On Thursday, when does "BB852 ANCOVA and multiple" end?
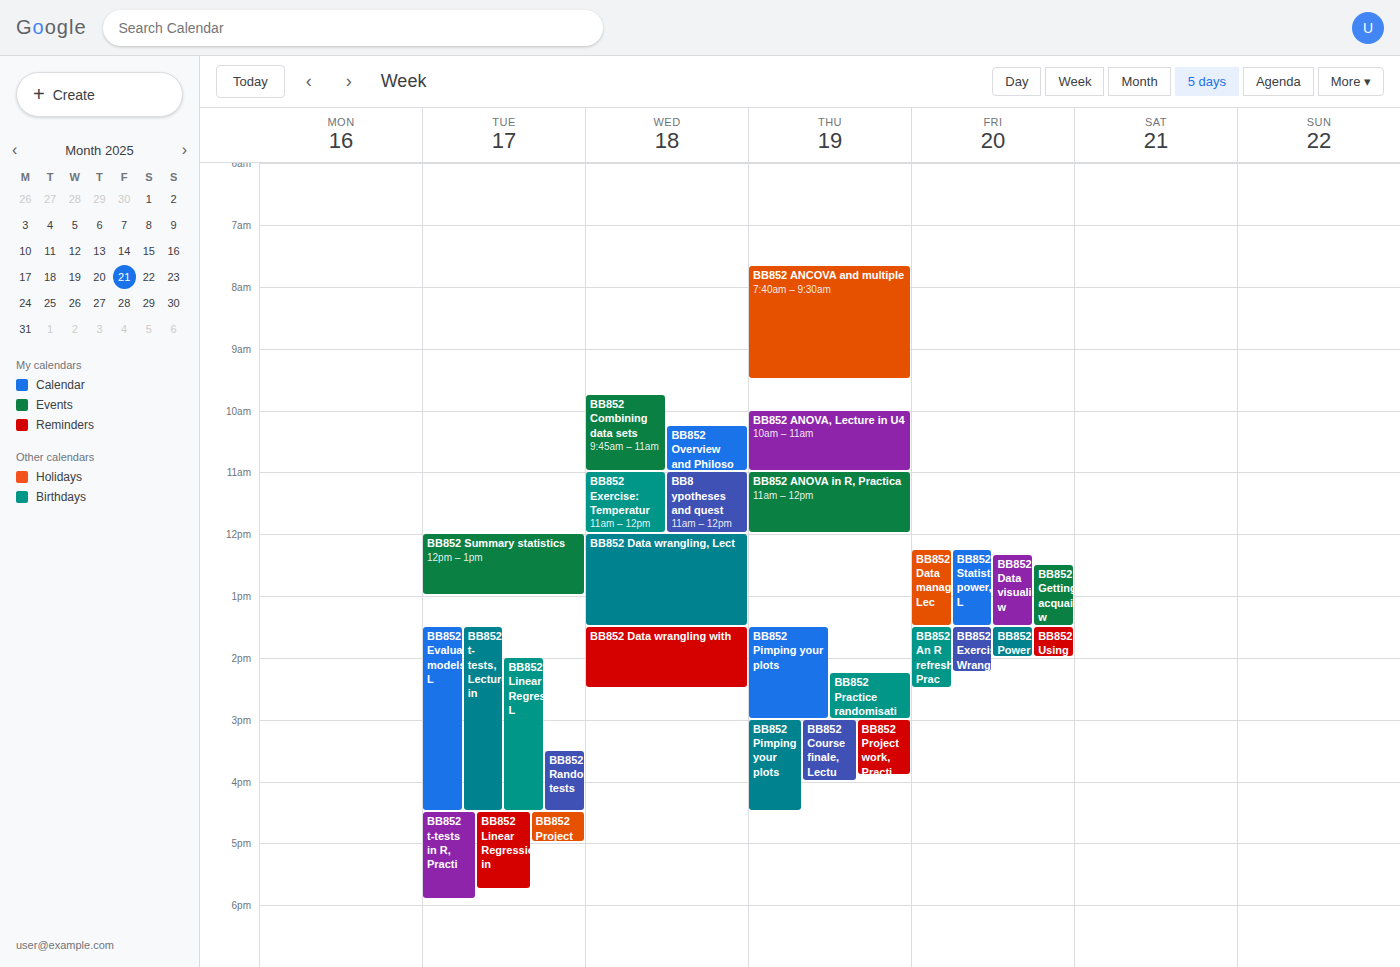
9:30 AM